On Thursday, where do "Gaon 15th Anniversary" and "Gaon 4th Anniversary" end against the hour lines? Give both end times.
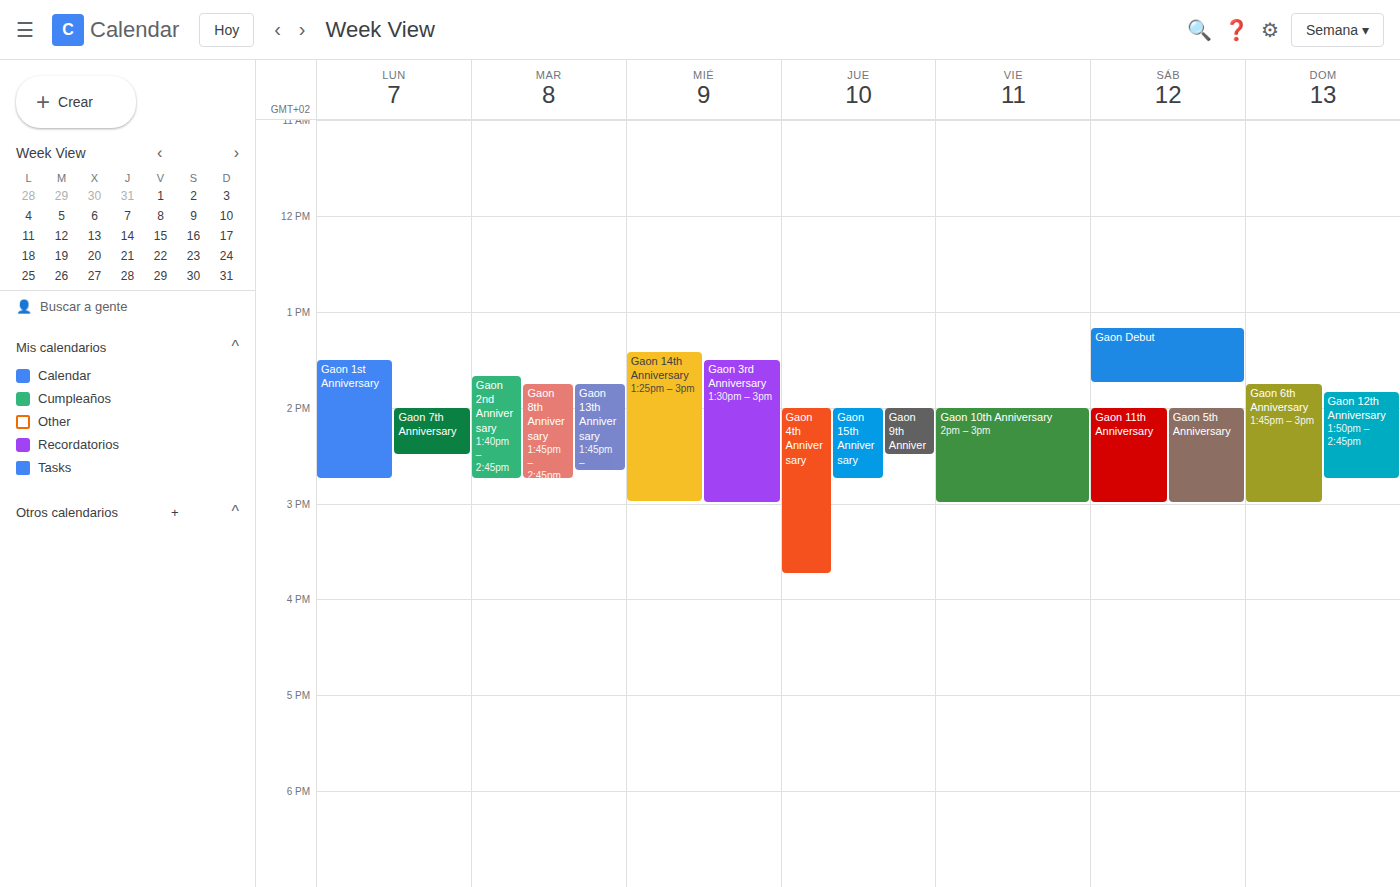
"Gaon 15th Anniversary": 2:45 PM, neither: three quarters of the way from the 2 PM line to the 3 PM line. "Gaon 4th Anniversary": 3:45 PM, neither: three quarters of the way from the 3 PM line to the 4 PM line.